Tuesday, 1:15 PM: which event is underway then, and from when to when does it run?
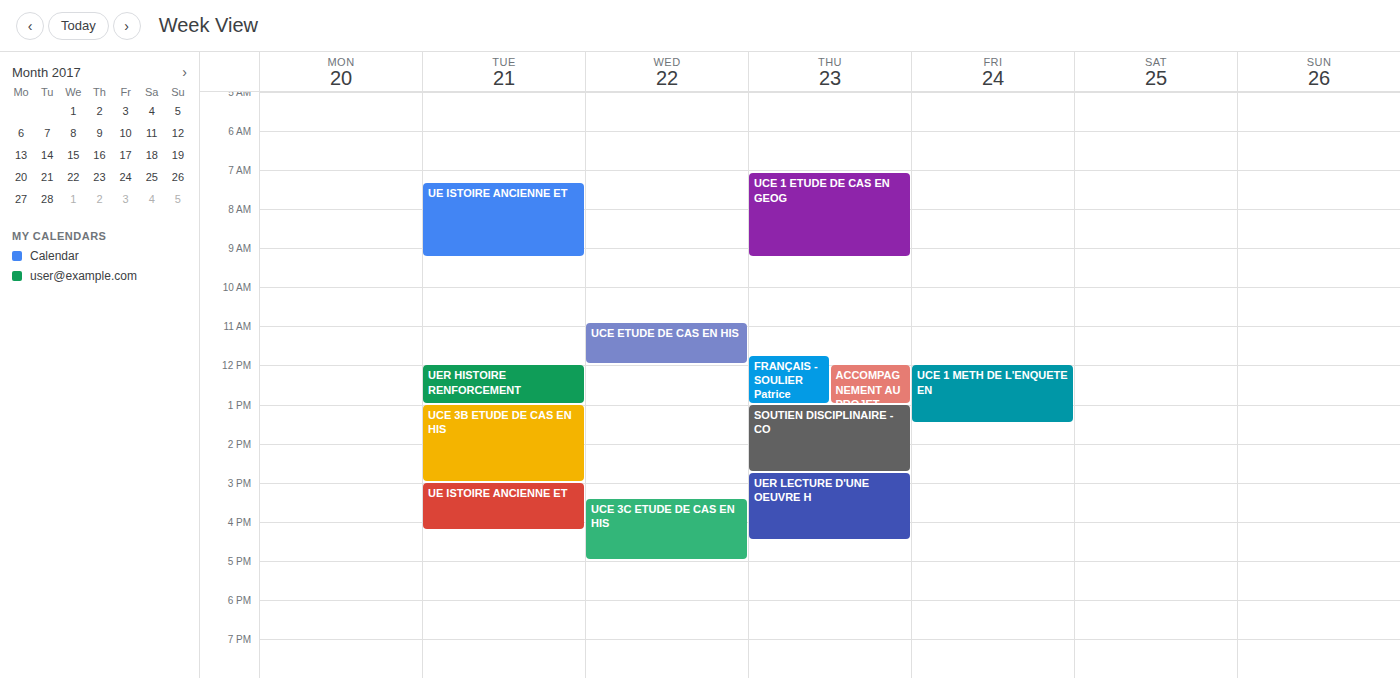
"UCE 3B ETUDE DE CAS EN HIS", 1:00 PM to 3:00 PM